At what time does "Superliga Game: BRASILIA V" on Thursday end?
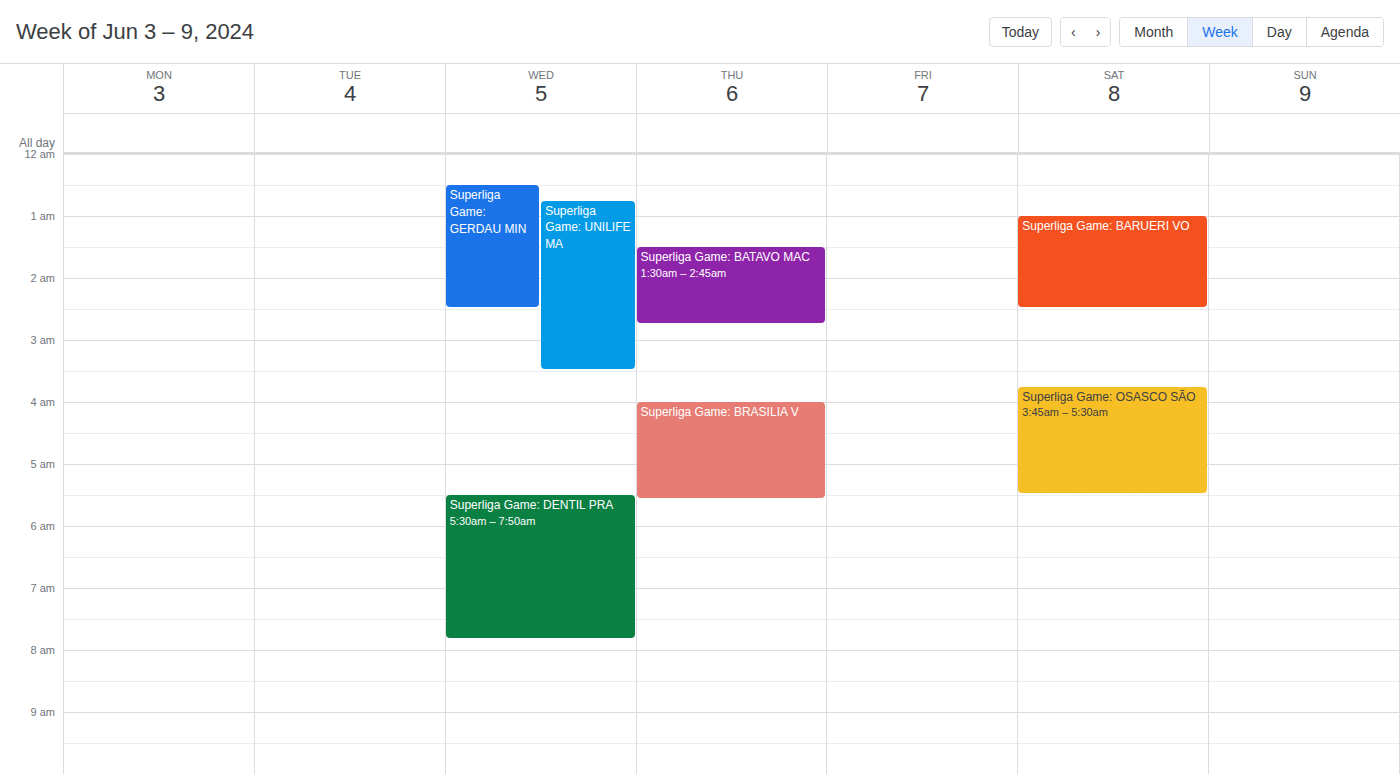
5:35 AM